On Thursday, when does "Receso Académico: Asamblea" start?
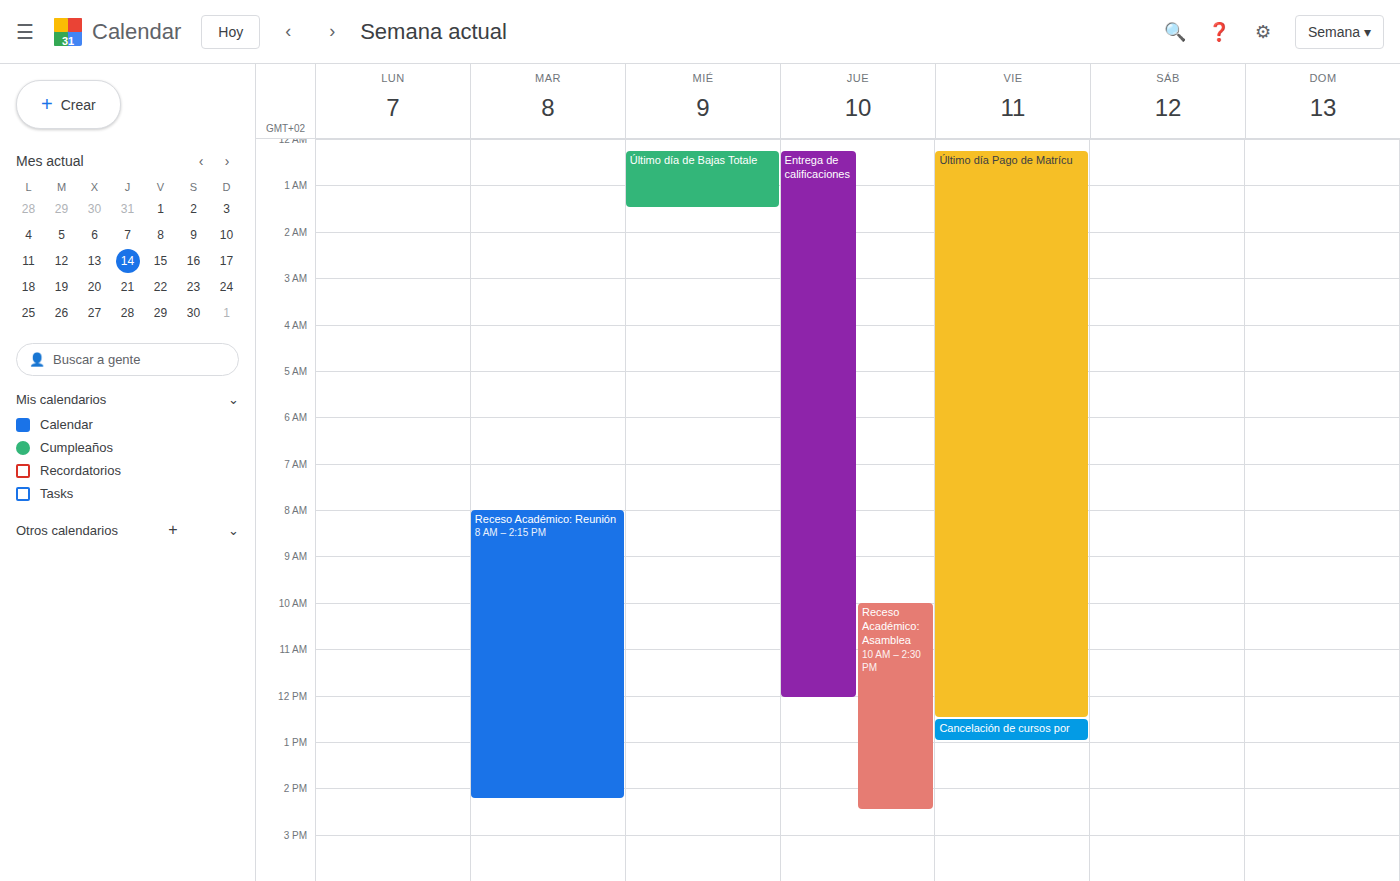
10:00 AM